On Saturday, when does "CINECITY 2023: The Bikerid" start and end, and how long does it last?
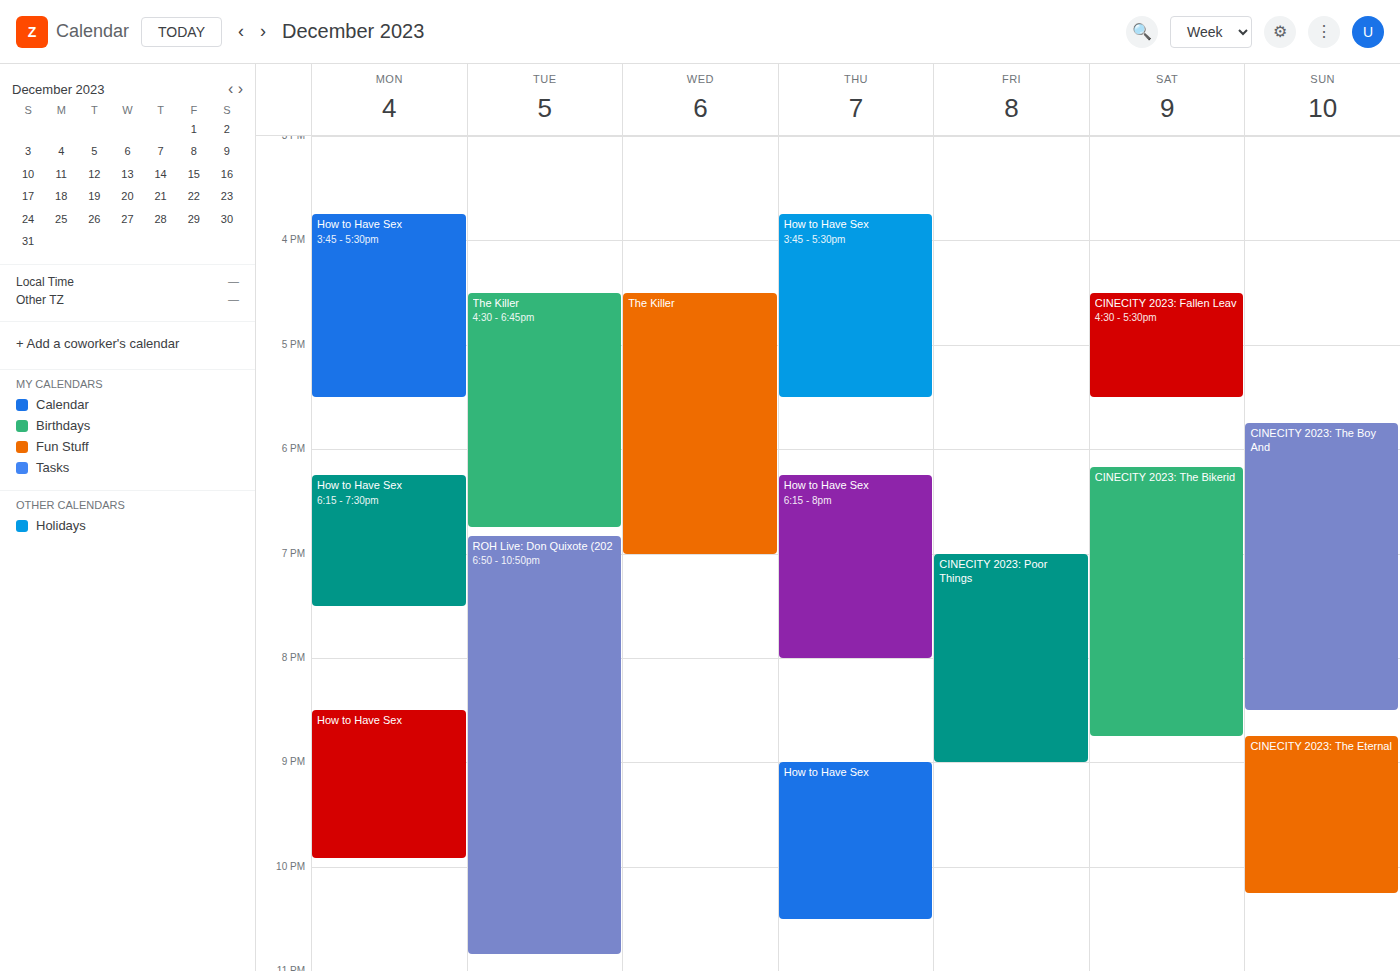
18:10 to 20:45, 2 hours 35 minutes